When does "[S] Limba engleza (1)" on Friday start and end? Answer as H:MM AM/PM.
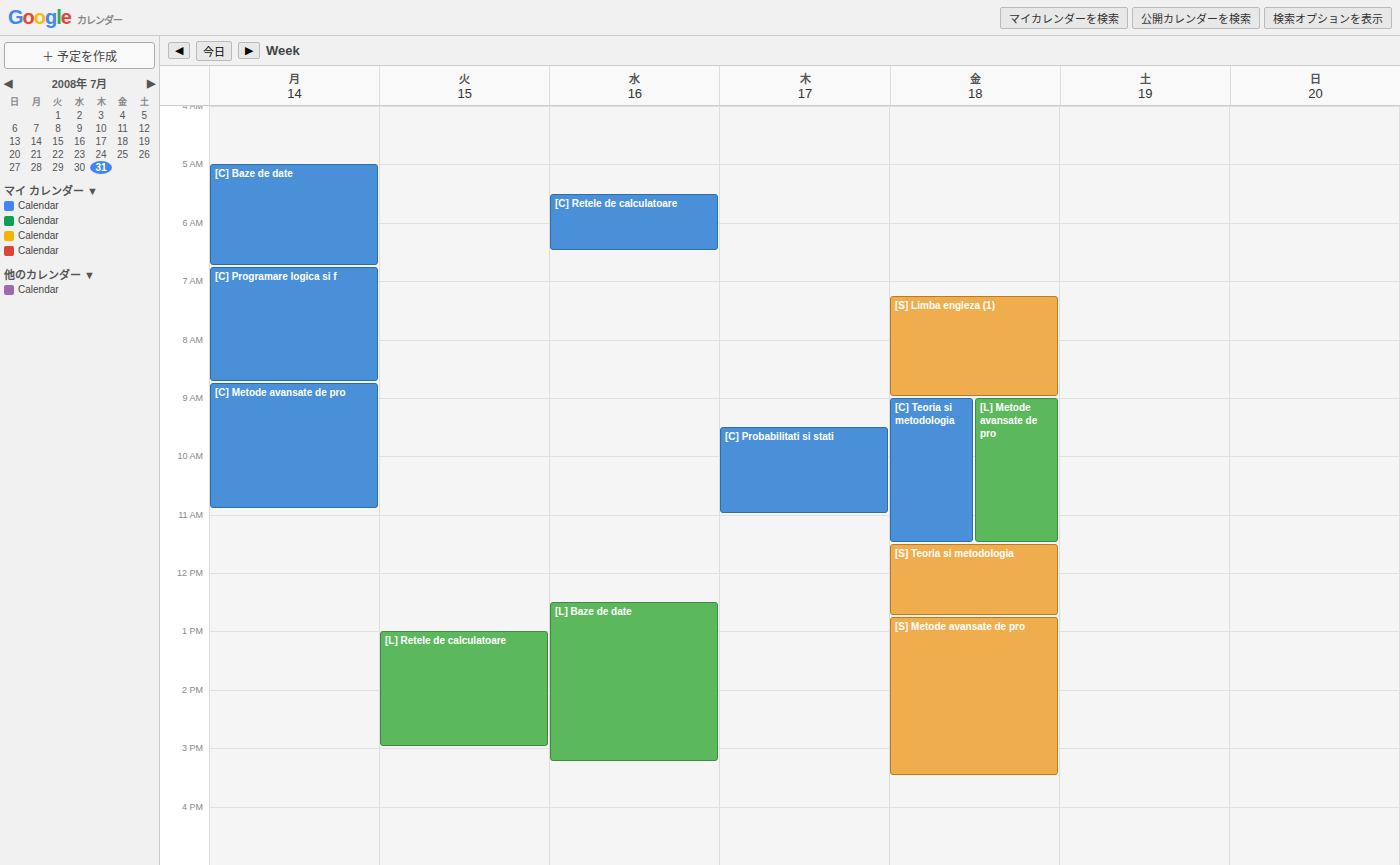
7:15 AM to 9:00 AM